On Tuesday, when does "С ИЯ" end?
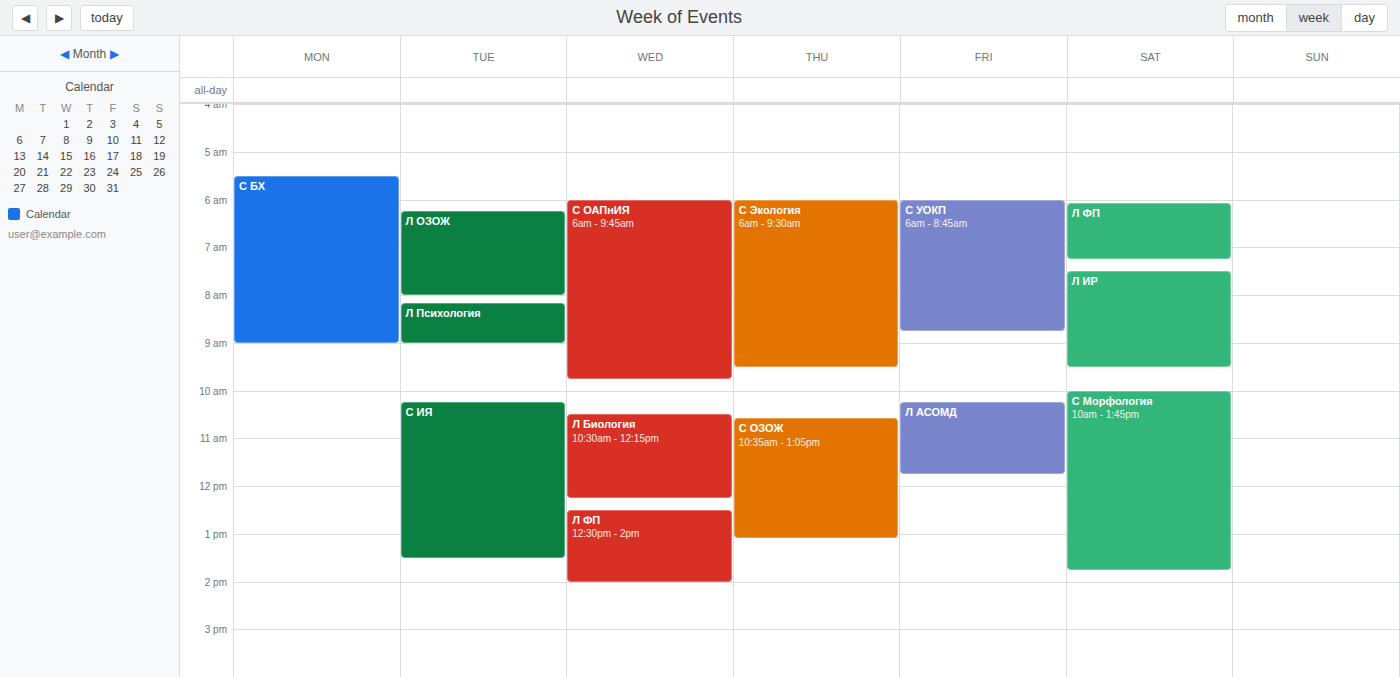
1:30 PM